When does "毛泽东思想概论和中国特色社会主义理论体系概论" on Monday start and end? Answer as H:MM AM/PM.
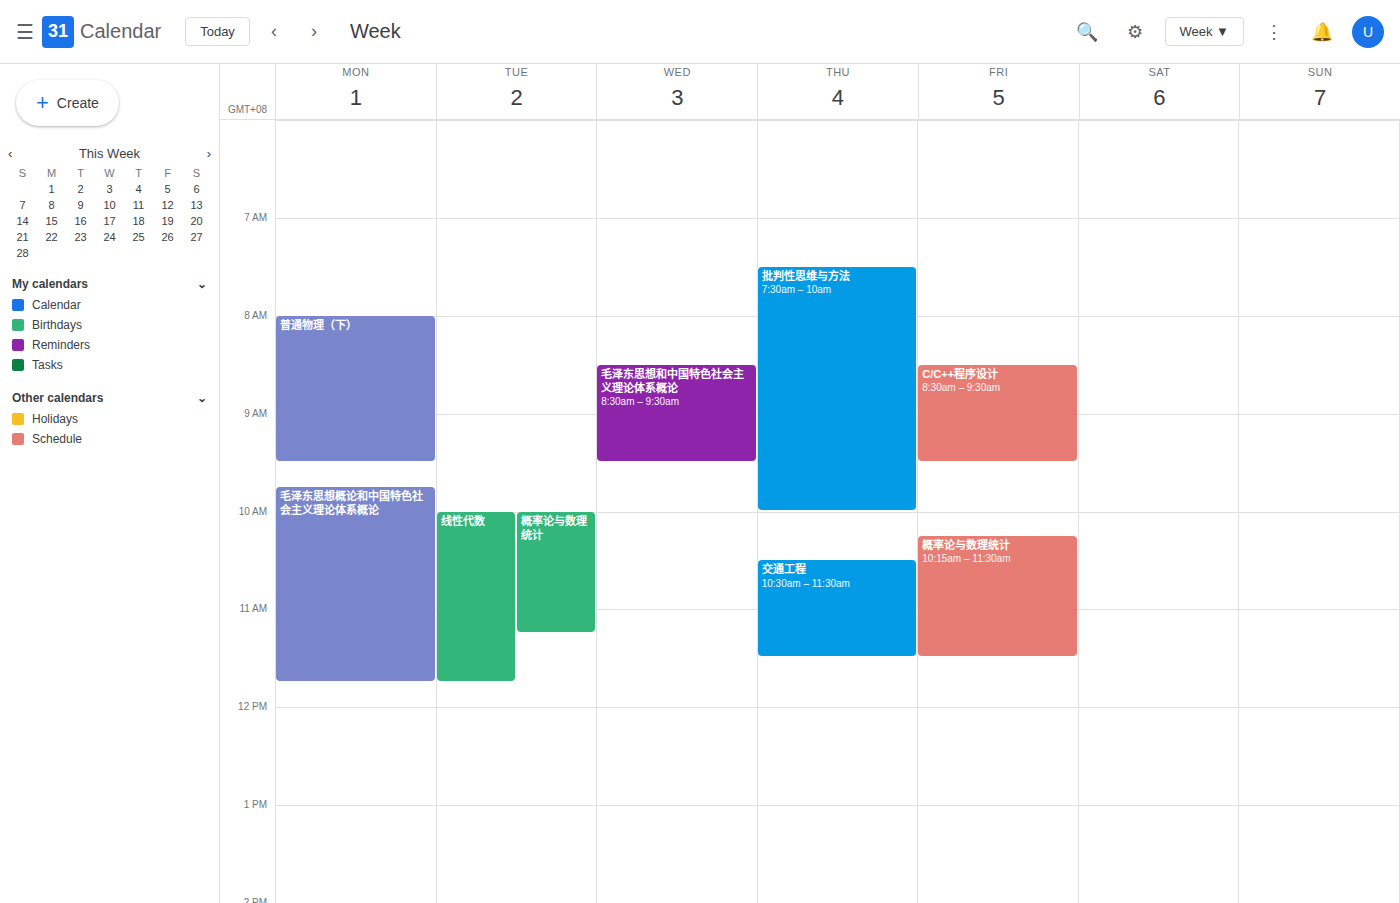
9:45 AM to 11:45 AM